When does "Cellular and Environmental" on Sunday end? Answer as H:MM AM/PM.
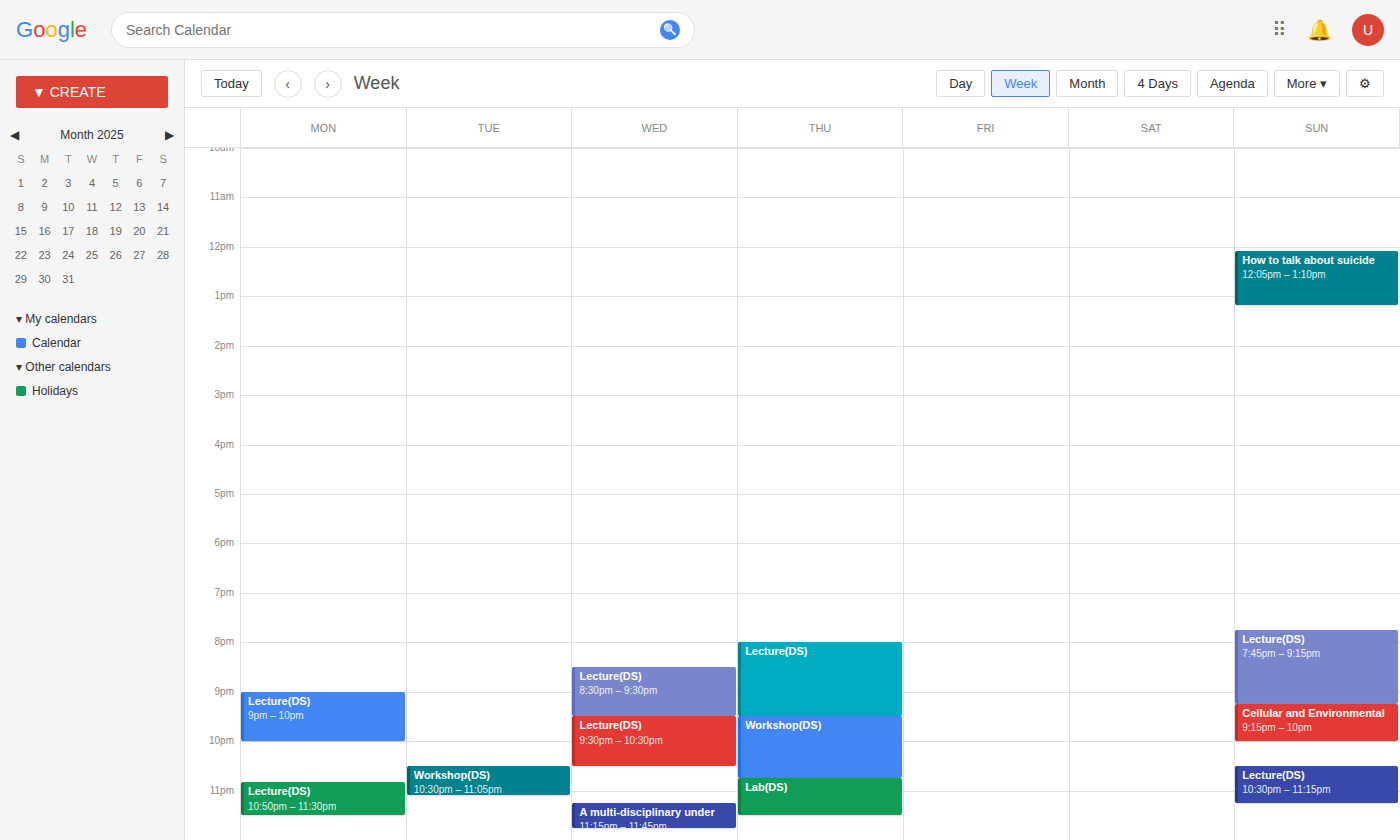
10:00 PM